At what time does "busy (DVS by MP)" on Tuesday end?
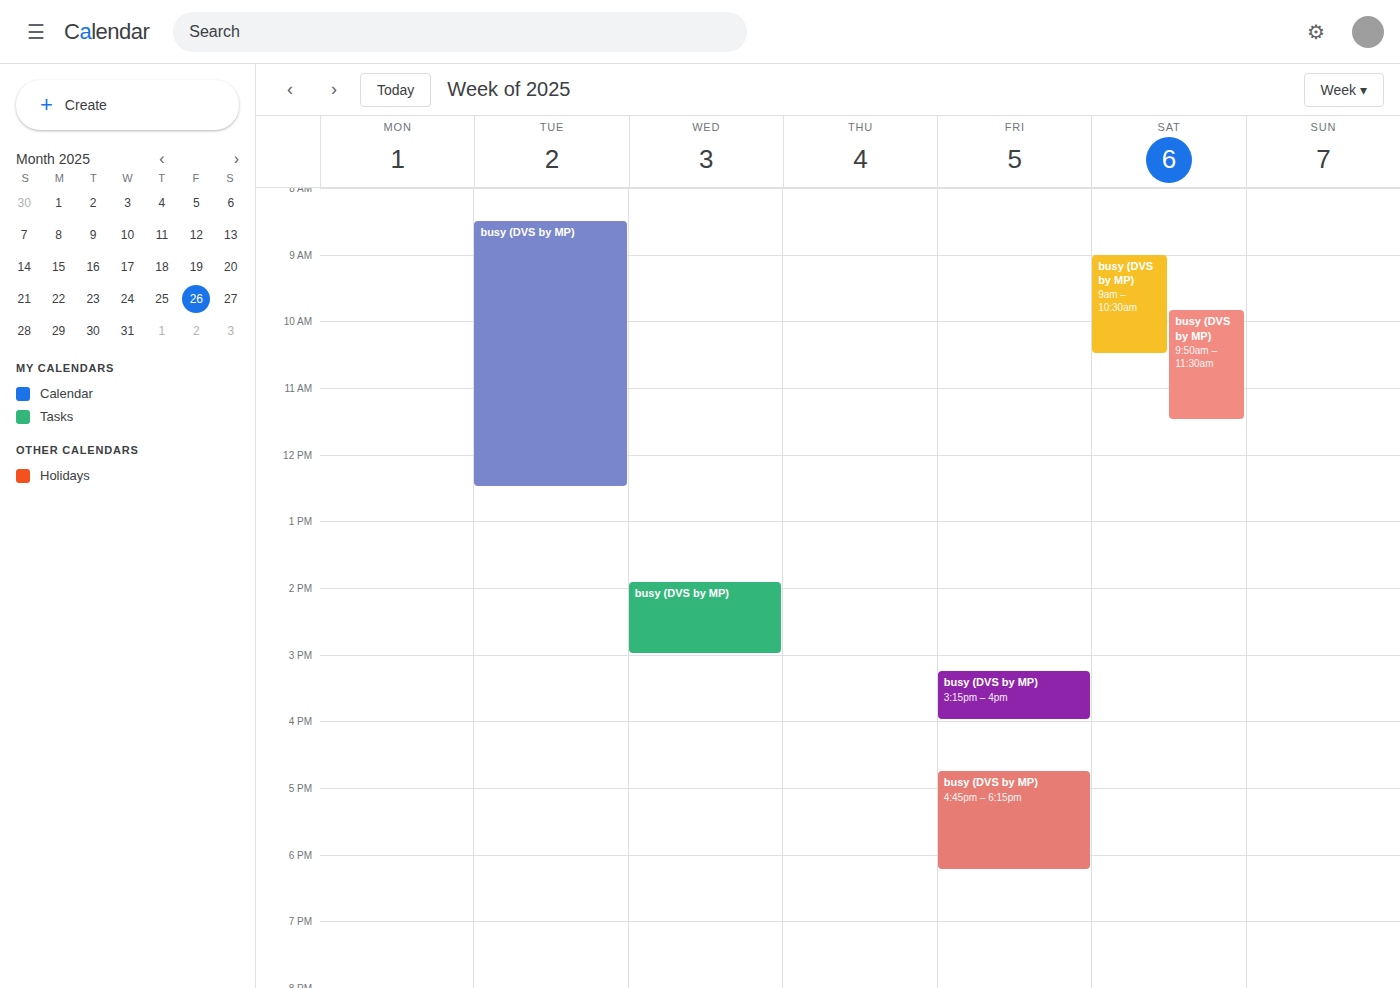
12:30 PM